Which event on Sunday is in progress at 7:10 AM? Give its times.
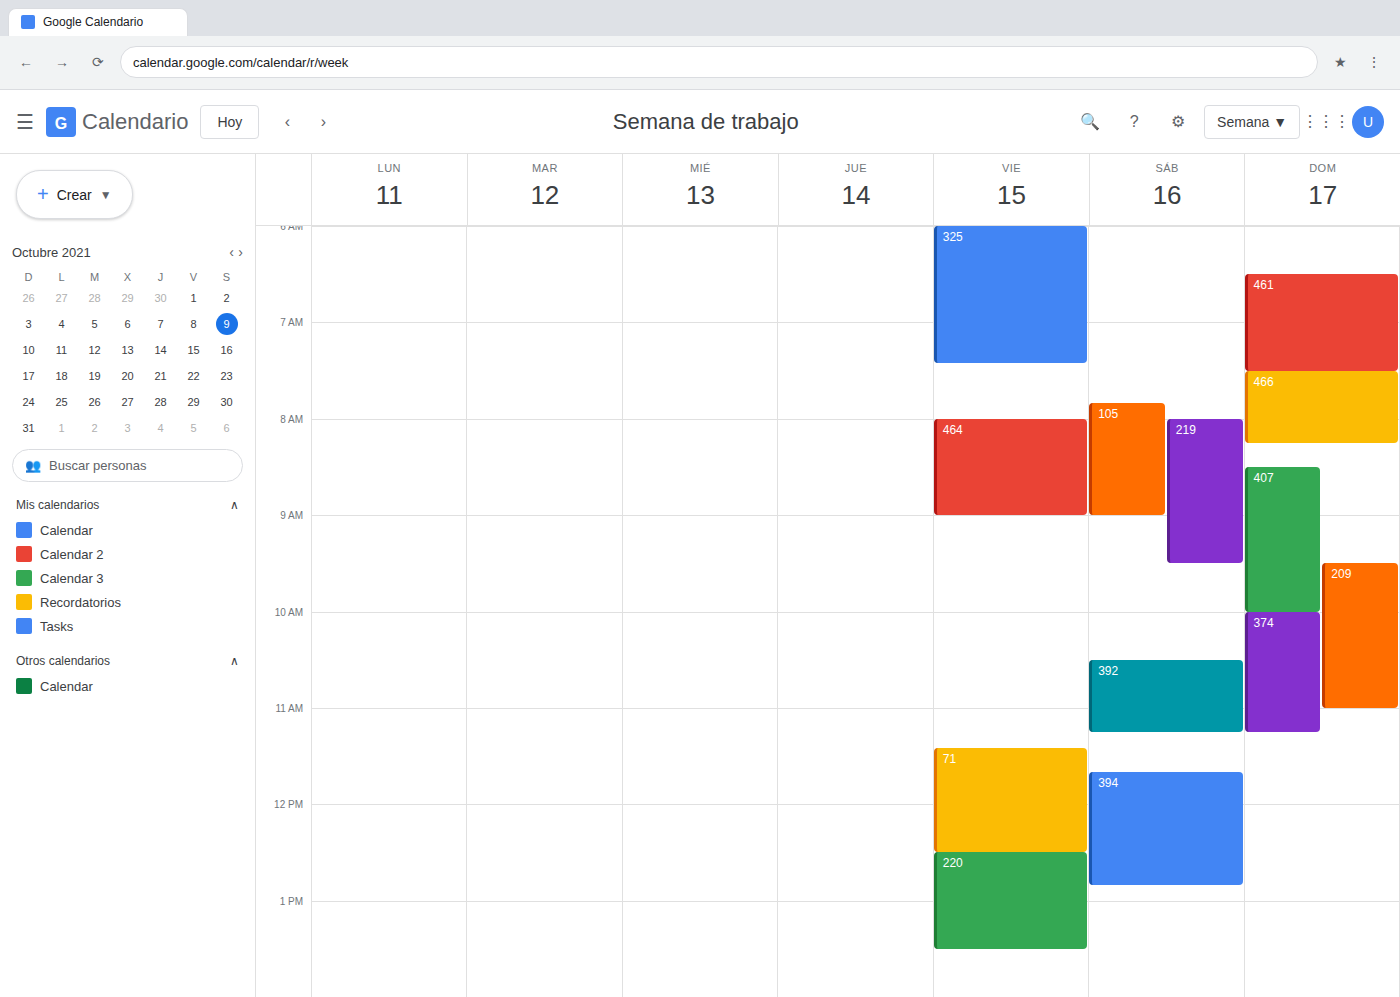
"461", 6:30 AM to 7:30 AM